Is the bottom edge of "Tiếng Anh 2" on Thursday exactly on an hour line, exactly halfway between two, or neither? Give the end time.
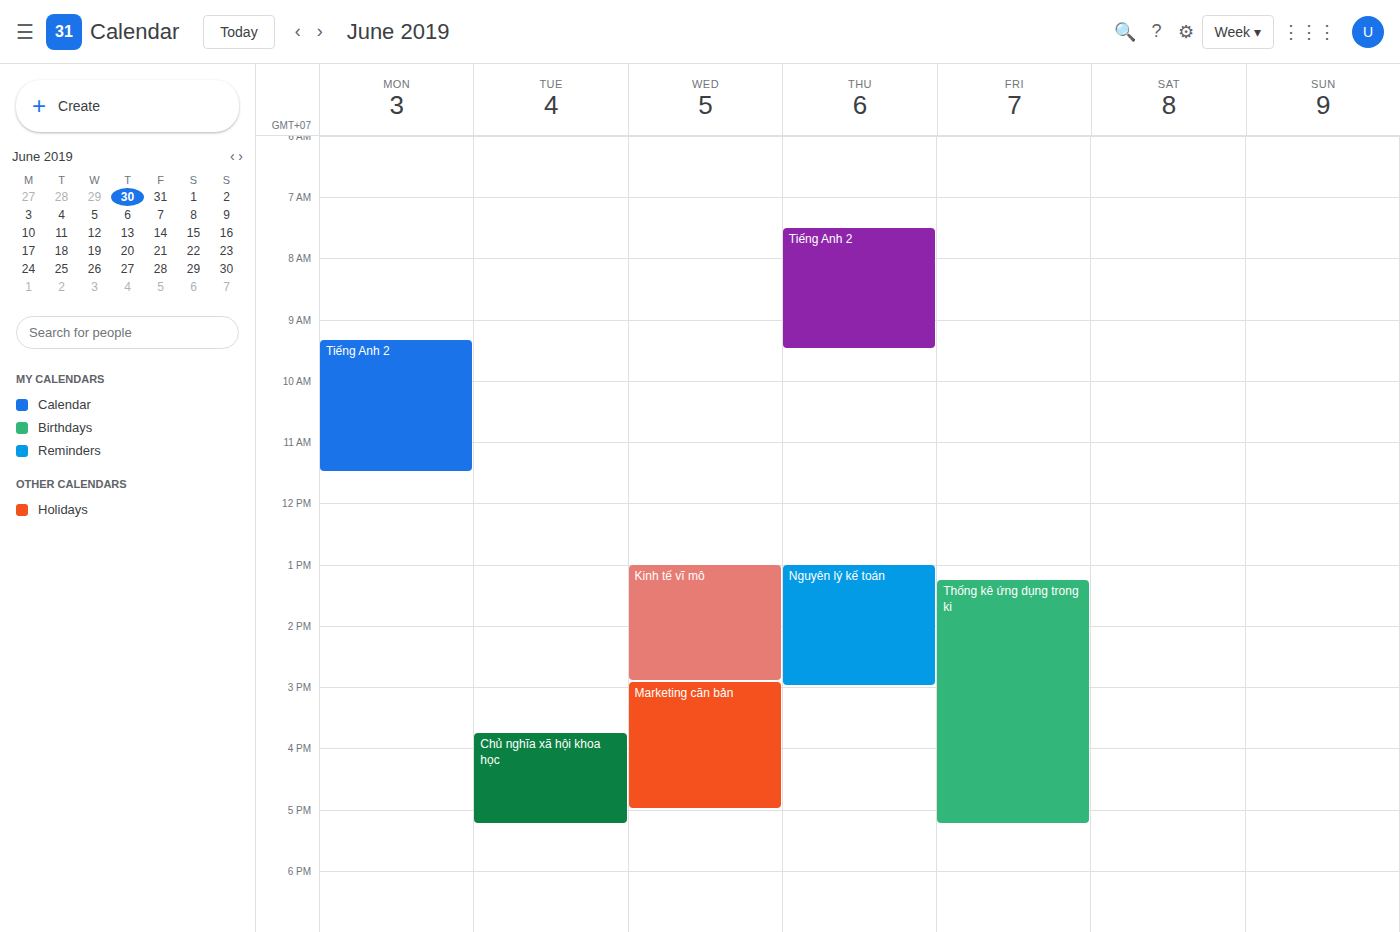
9:30 AM -- halfway between the 9 AM and 10 AM lines.